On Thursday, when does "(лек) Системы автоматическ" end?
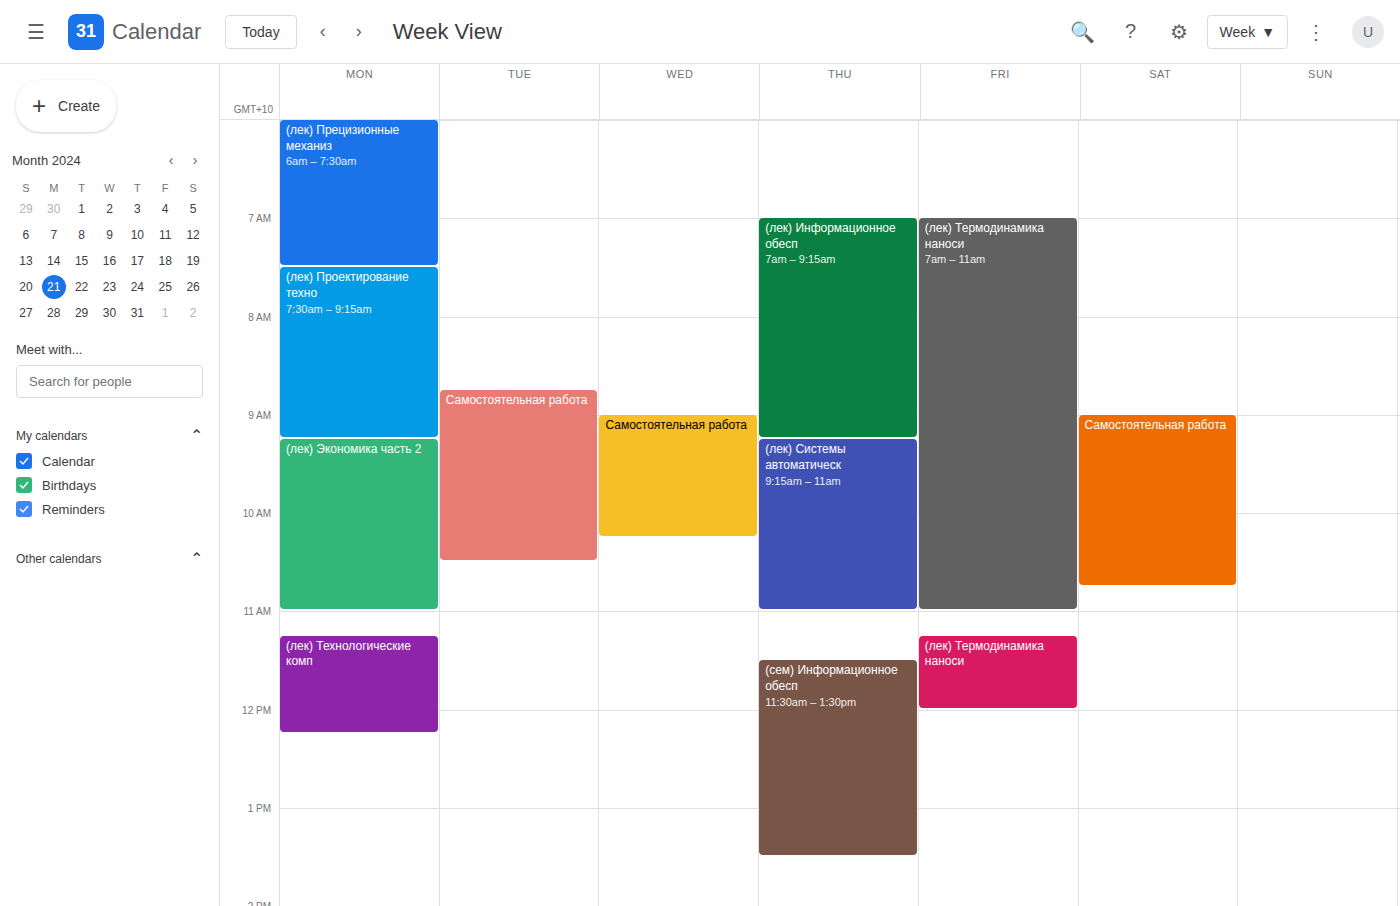
11:00 AM